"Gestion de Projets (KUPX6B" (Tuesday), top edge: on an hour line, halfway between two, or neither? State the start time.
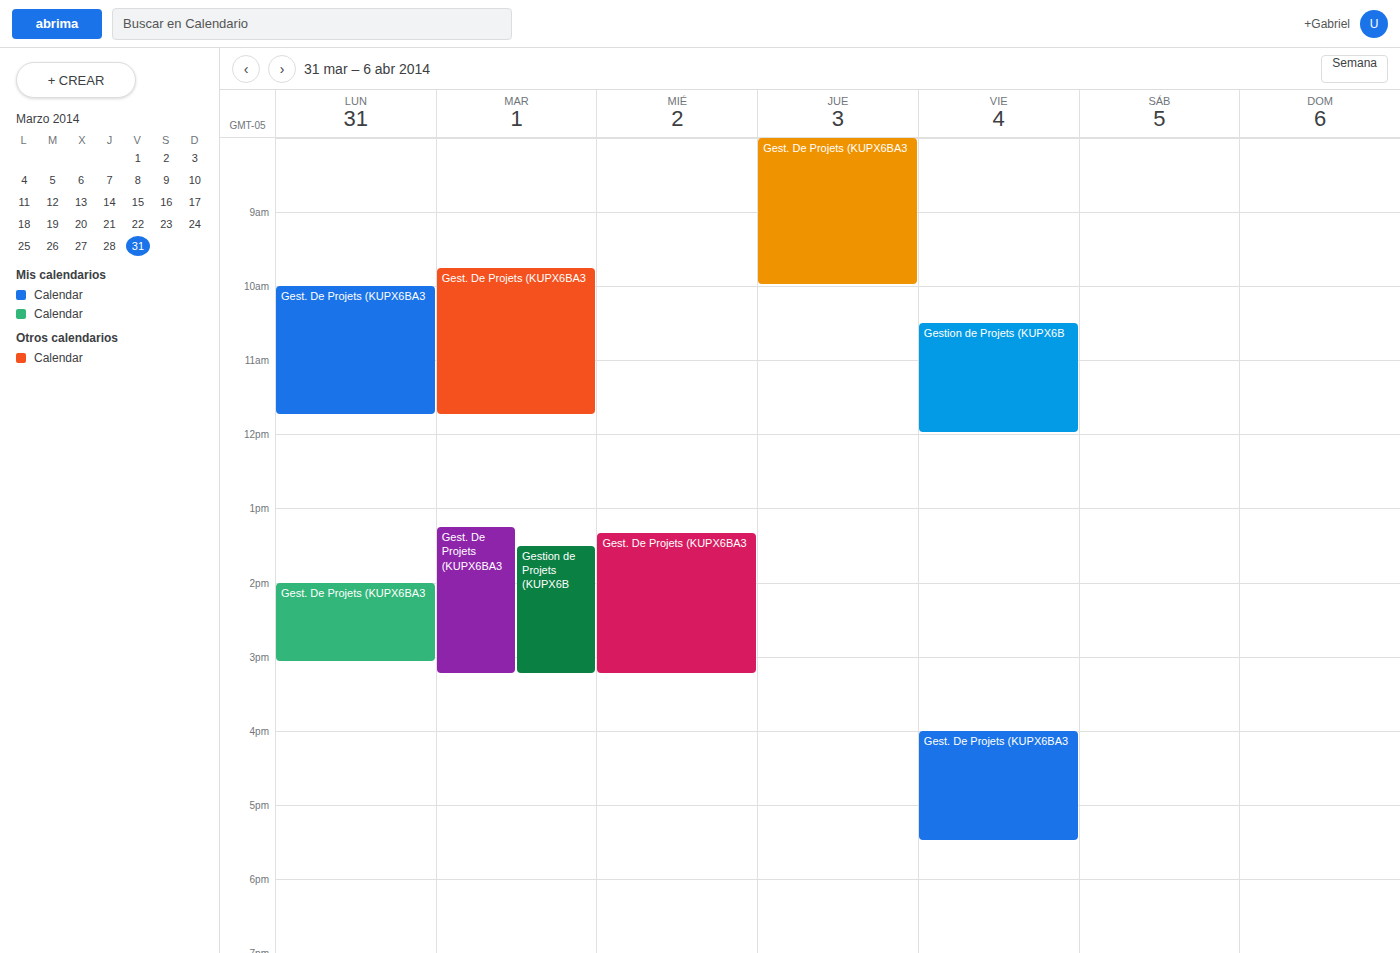
1:30 PM -- halfway between the 1 PM and 2 PM lines.